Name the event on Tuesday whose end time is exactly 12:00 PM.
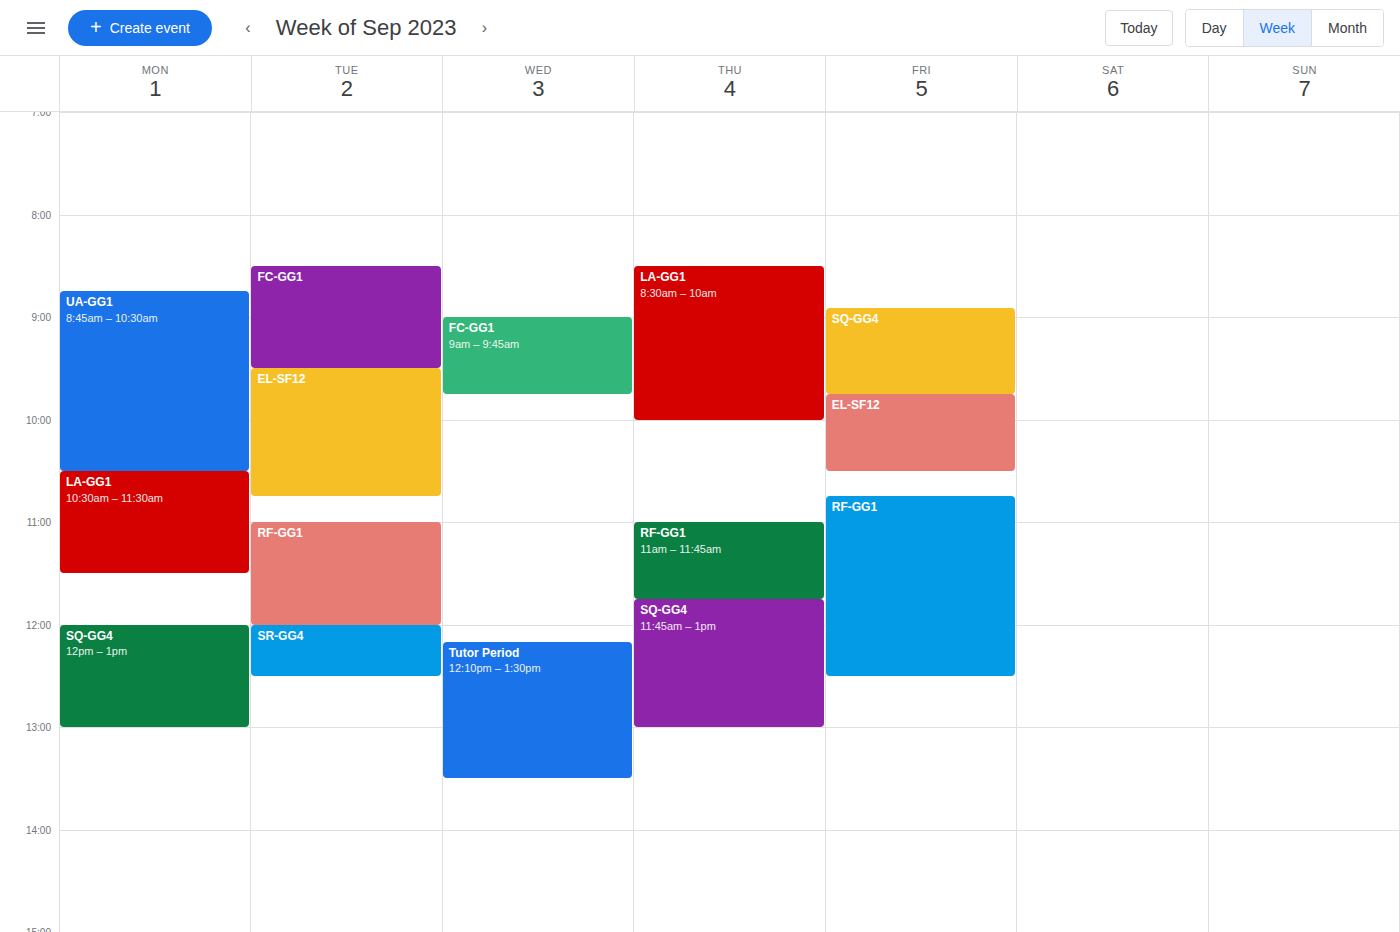
"RF-GG1"